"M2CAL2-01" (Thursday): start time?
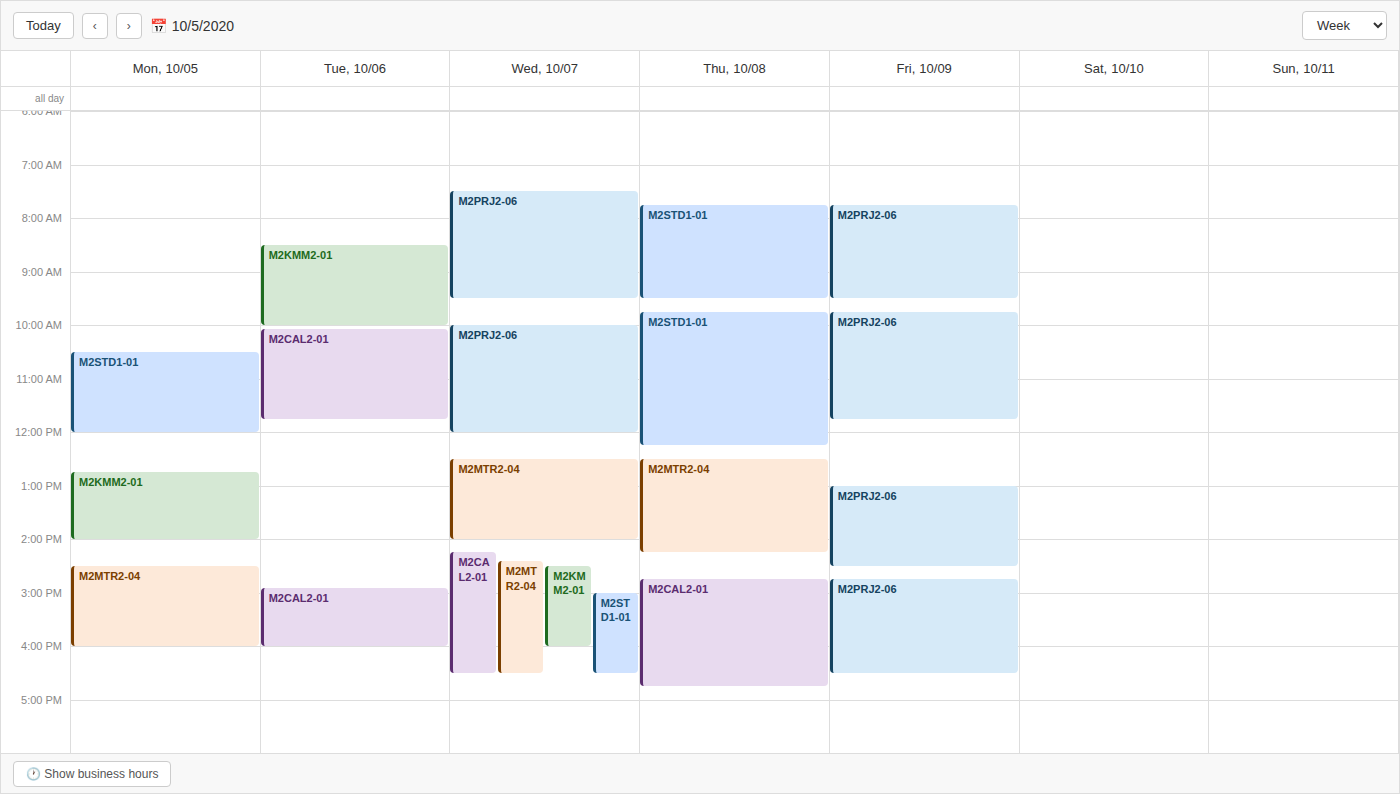
2:45 PM